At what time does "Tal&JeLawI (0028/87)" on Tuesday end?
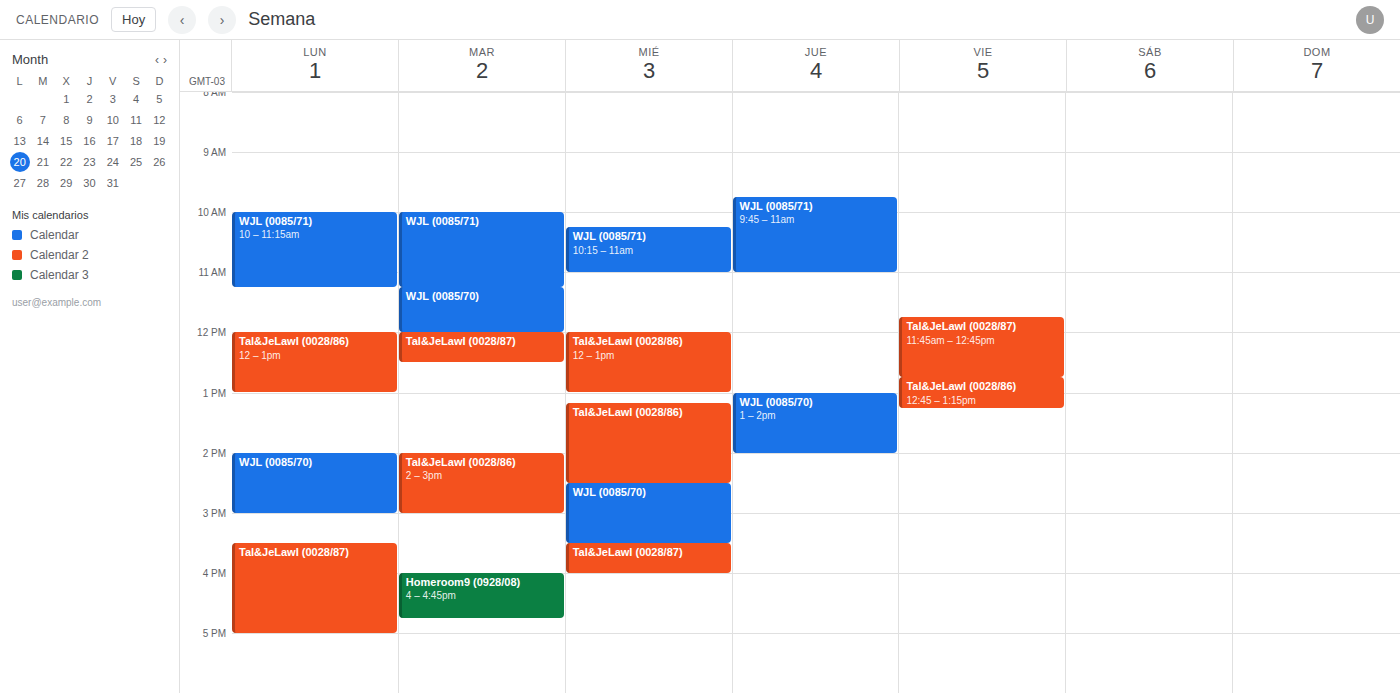
12:30 PM